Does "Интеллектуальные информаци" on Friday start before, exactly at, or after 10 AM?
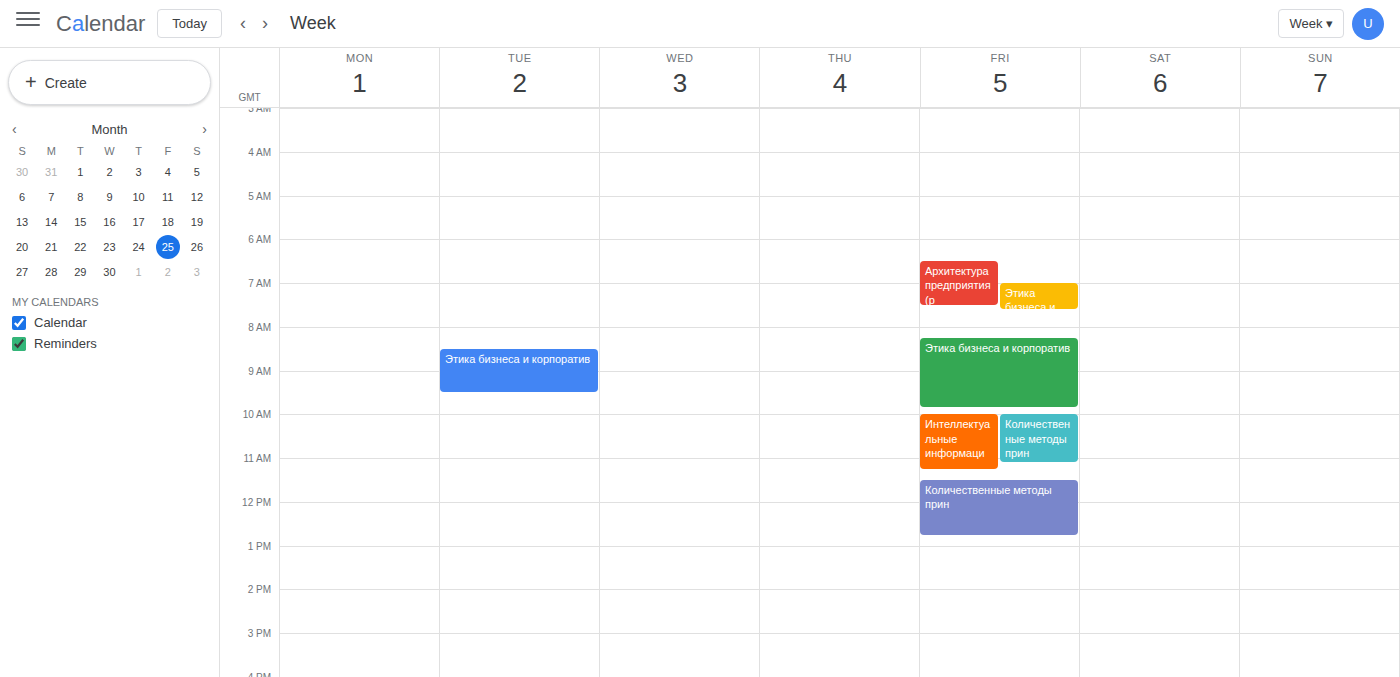
10:00 AM -- exactly at 10 AM, on the 10 AM line.